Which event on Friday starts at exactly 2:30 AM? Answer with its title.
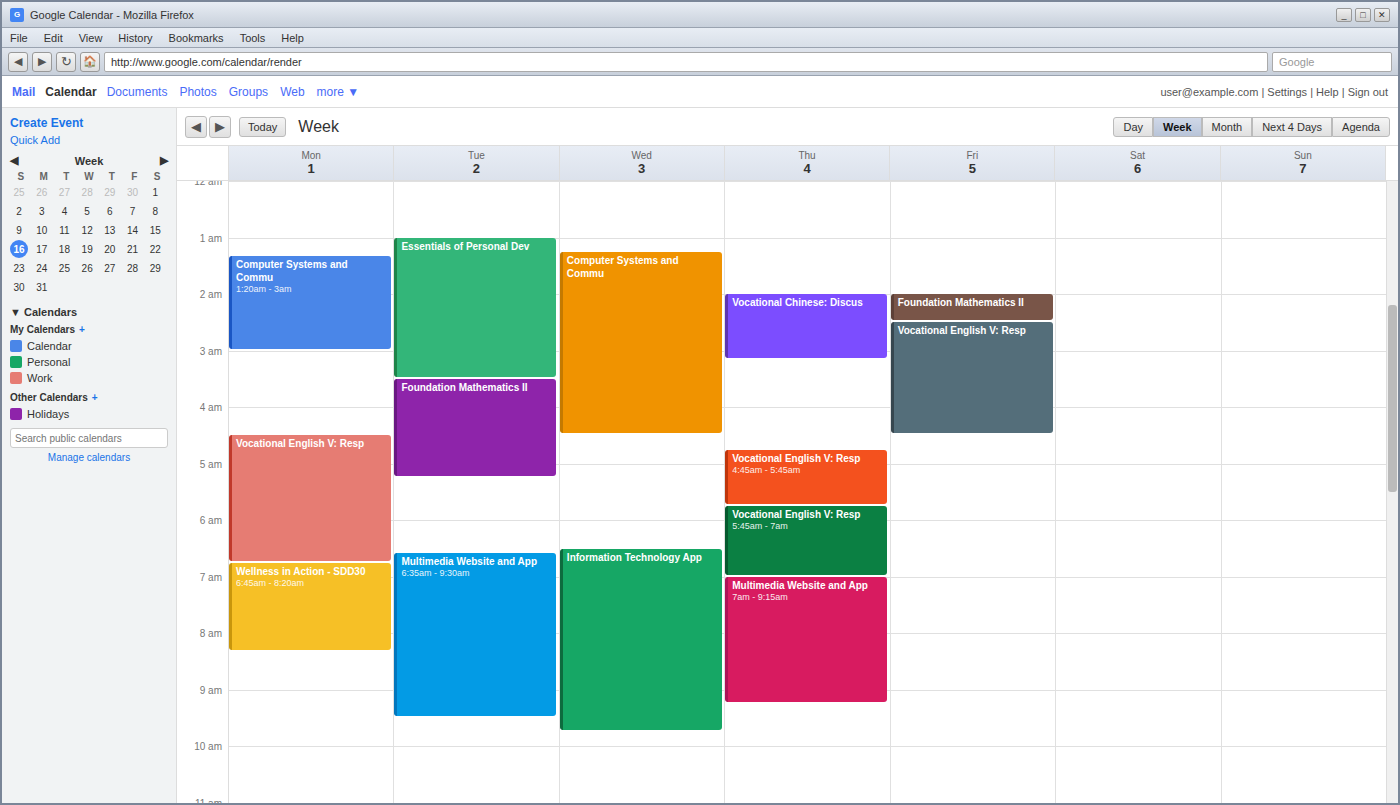
"Vocational English V: Resp"